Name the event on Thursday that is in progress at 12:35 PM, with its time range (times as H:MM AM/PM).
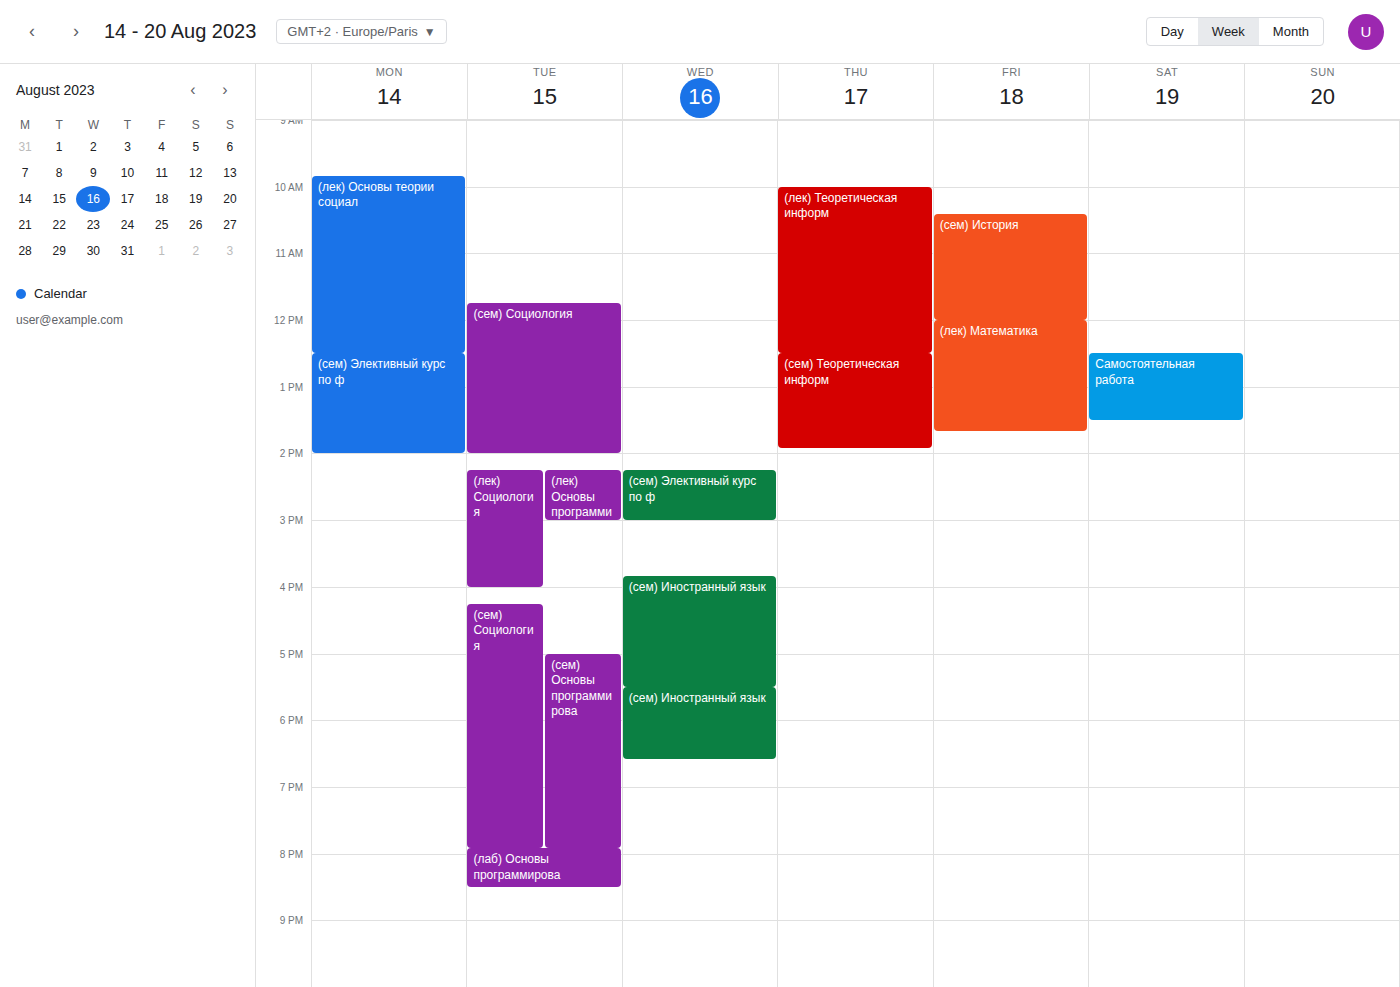
"(сем) Теоретическая информ", 12:30 PM to 1:55 PM